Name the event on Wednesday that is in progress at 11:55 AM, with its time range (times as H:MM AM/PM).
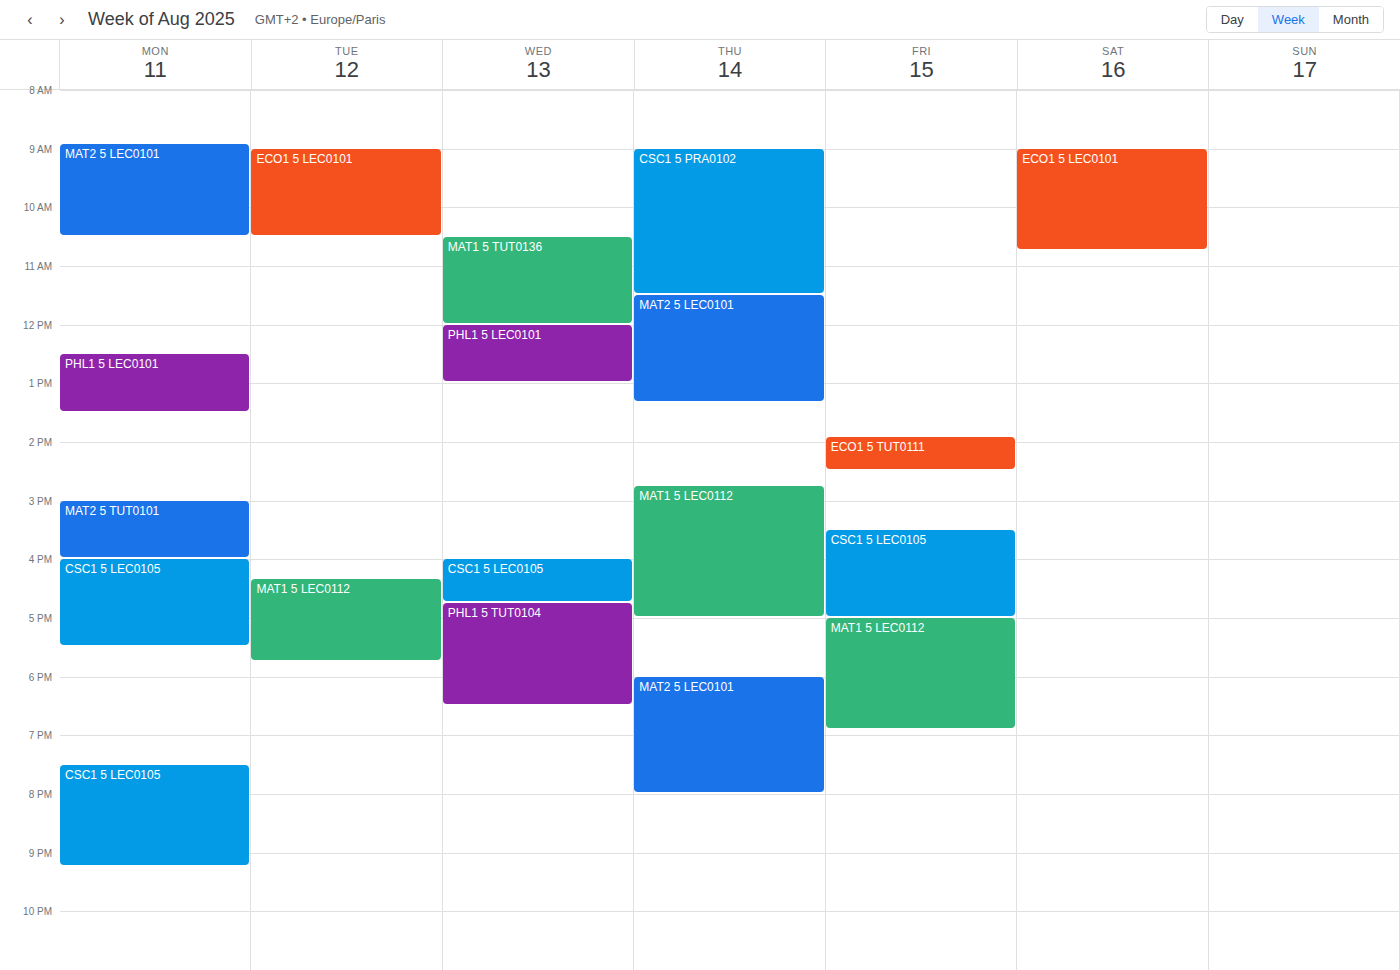
"MAT1 5 TUT0136", 10:30 AM to 12:00 PM